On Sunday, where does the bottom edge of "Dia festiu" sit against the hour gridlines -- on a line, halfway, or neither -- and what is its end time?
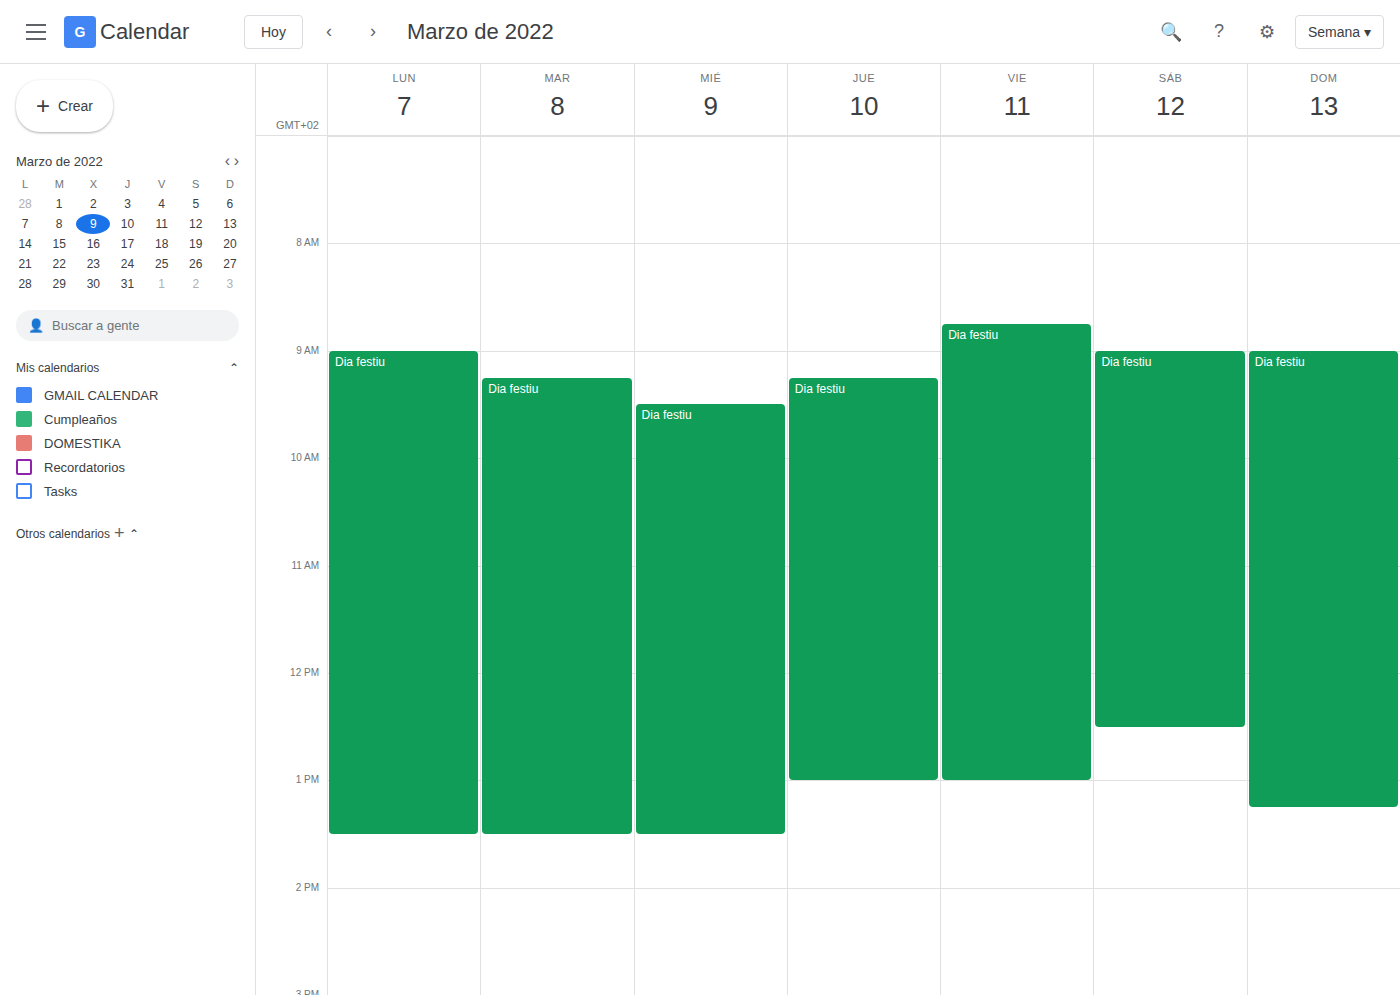
1:15 PM -- neither: a quarter of the way from the 1 PM line to the 2 PM line.